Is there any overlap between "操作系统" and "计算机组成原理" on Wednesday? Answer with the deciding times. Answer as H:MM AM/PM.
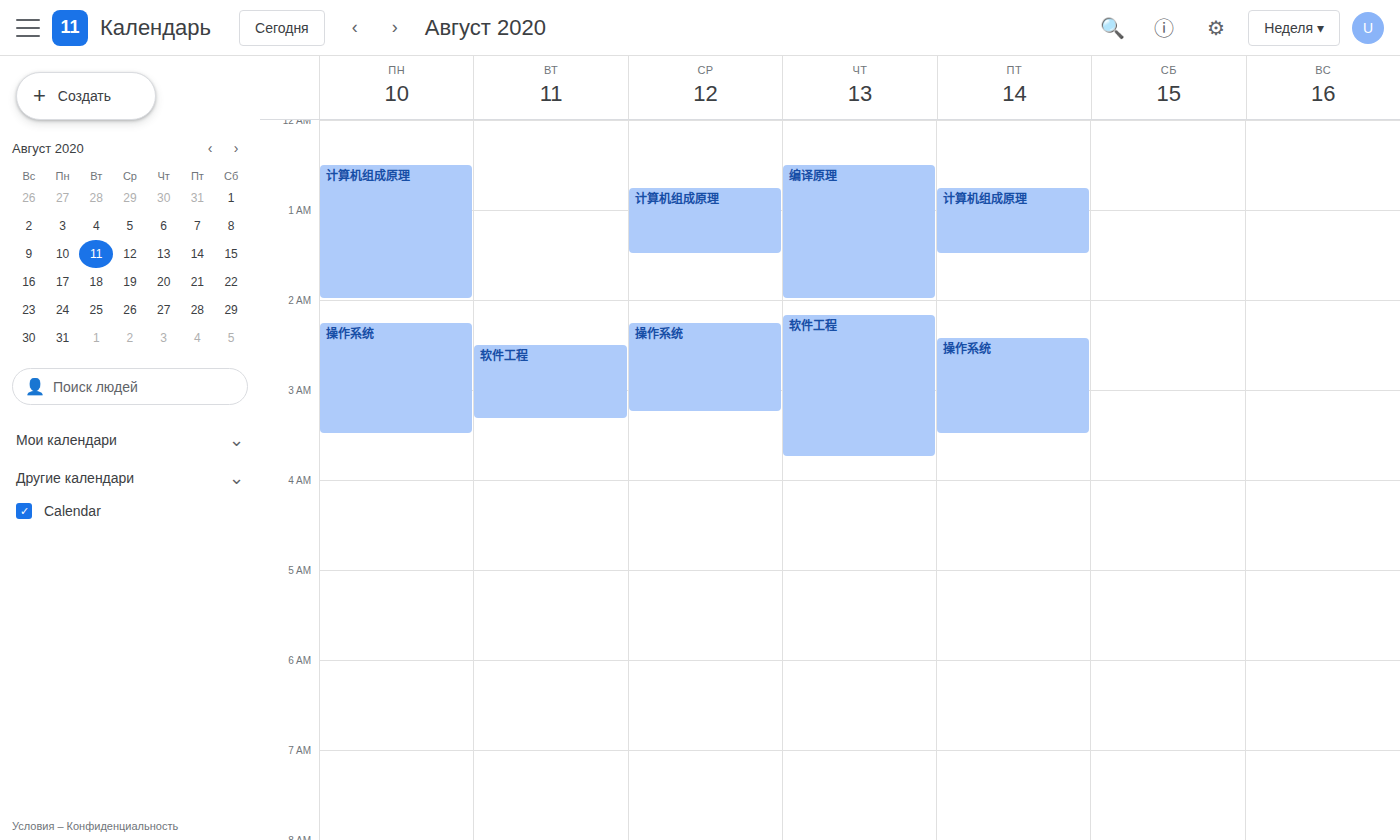
"计算机组成原理" ends at 1:30 AM and "操作系统" starts at 2:15 AM -- no overlap.